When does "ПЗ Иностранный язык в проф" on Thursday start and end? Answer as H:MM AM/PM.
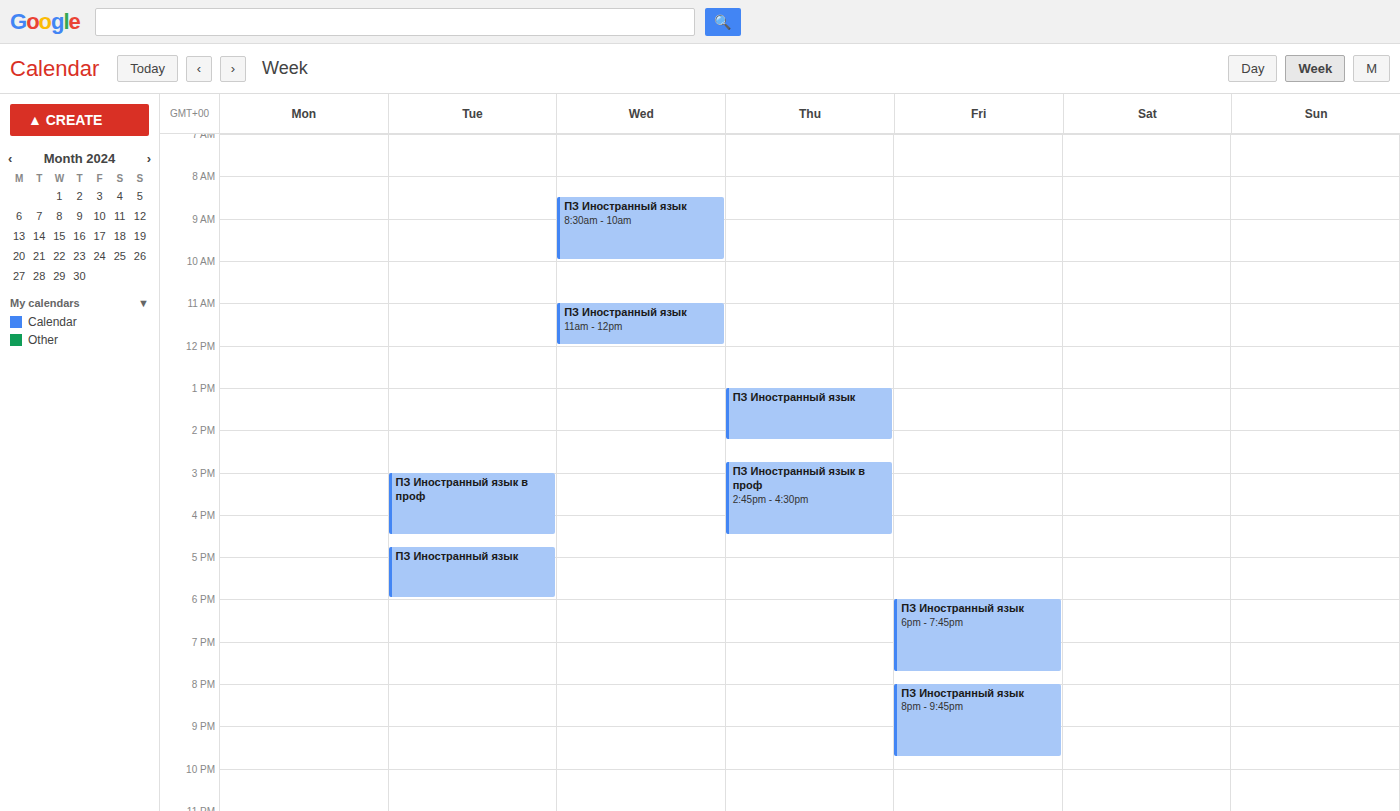
2:45 PM to 4:30 PM